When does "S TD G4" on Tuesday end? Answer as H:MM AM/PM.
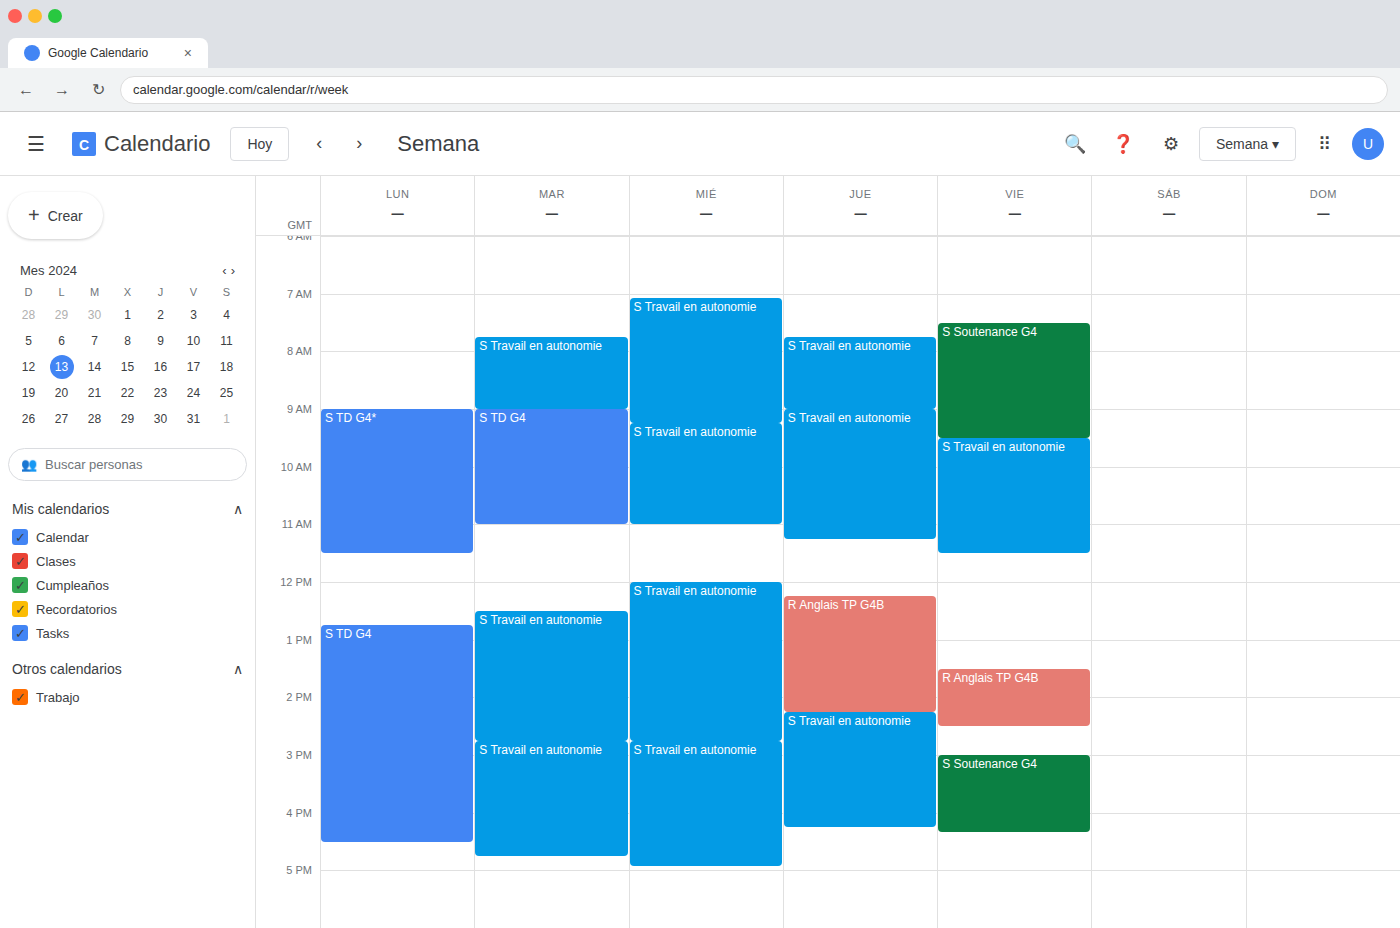
11:00 AM